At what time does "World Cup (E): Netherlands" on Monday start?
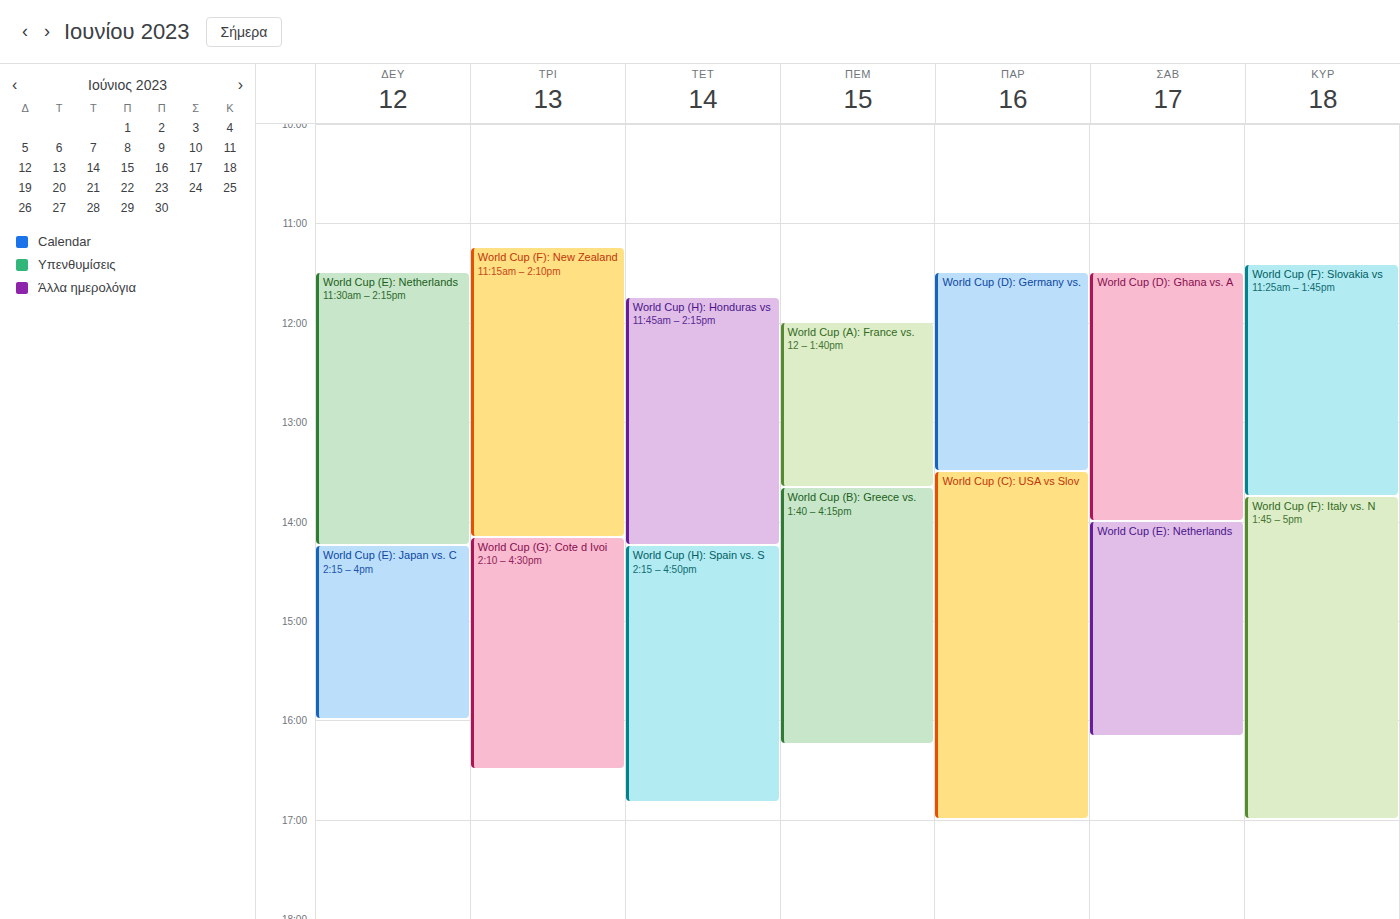
11:30 AM